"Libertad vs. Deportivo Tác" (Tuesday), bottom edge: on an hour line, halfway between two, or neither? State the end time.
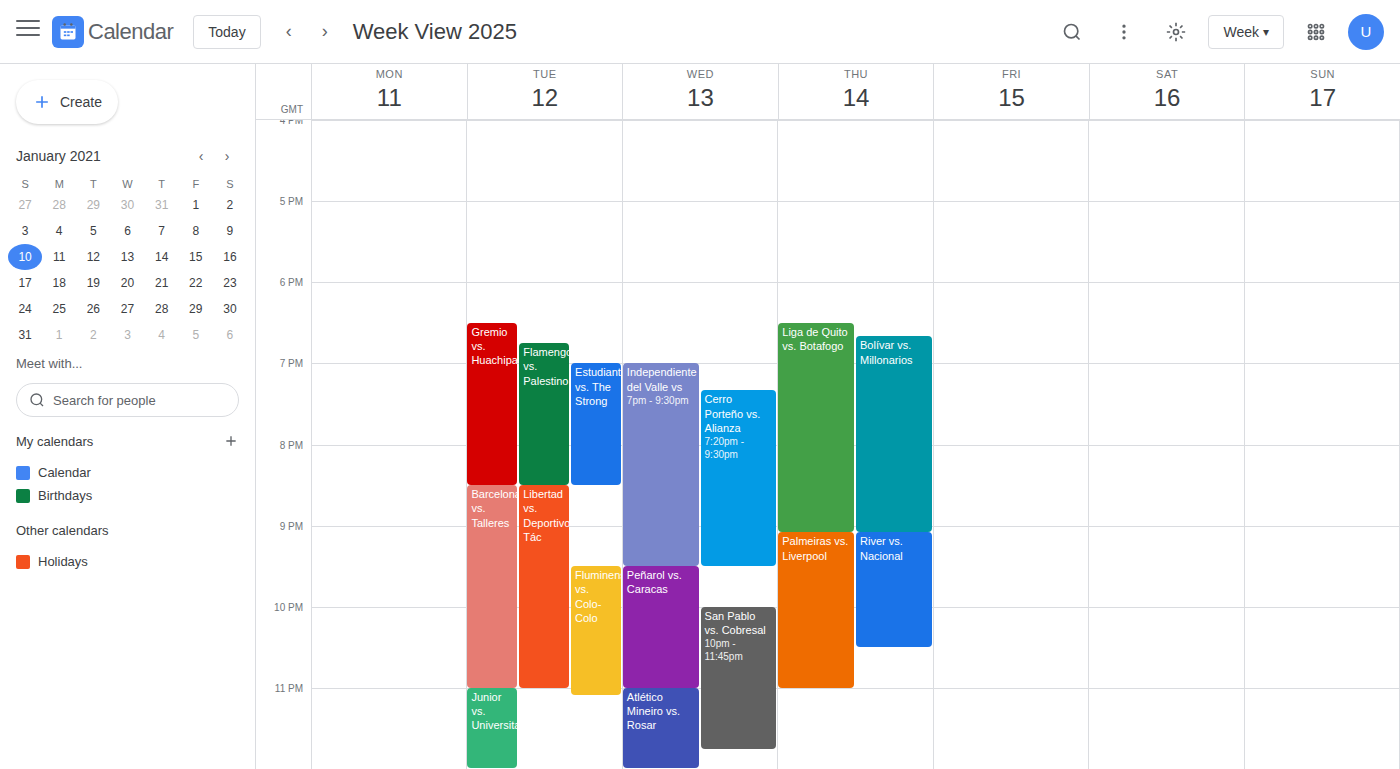
11:00 PM -- exactly on the 11 PM line.